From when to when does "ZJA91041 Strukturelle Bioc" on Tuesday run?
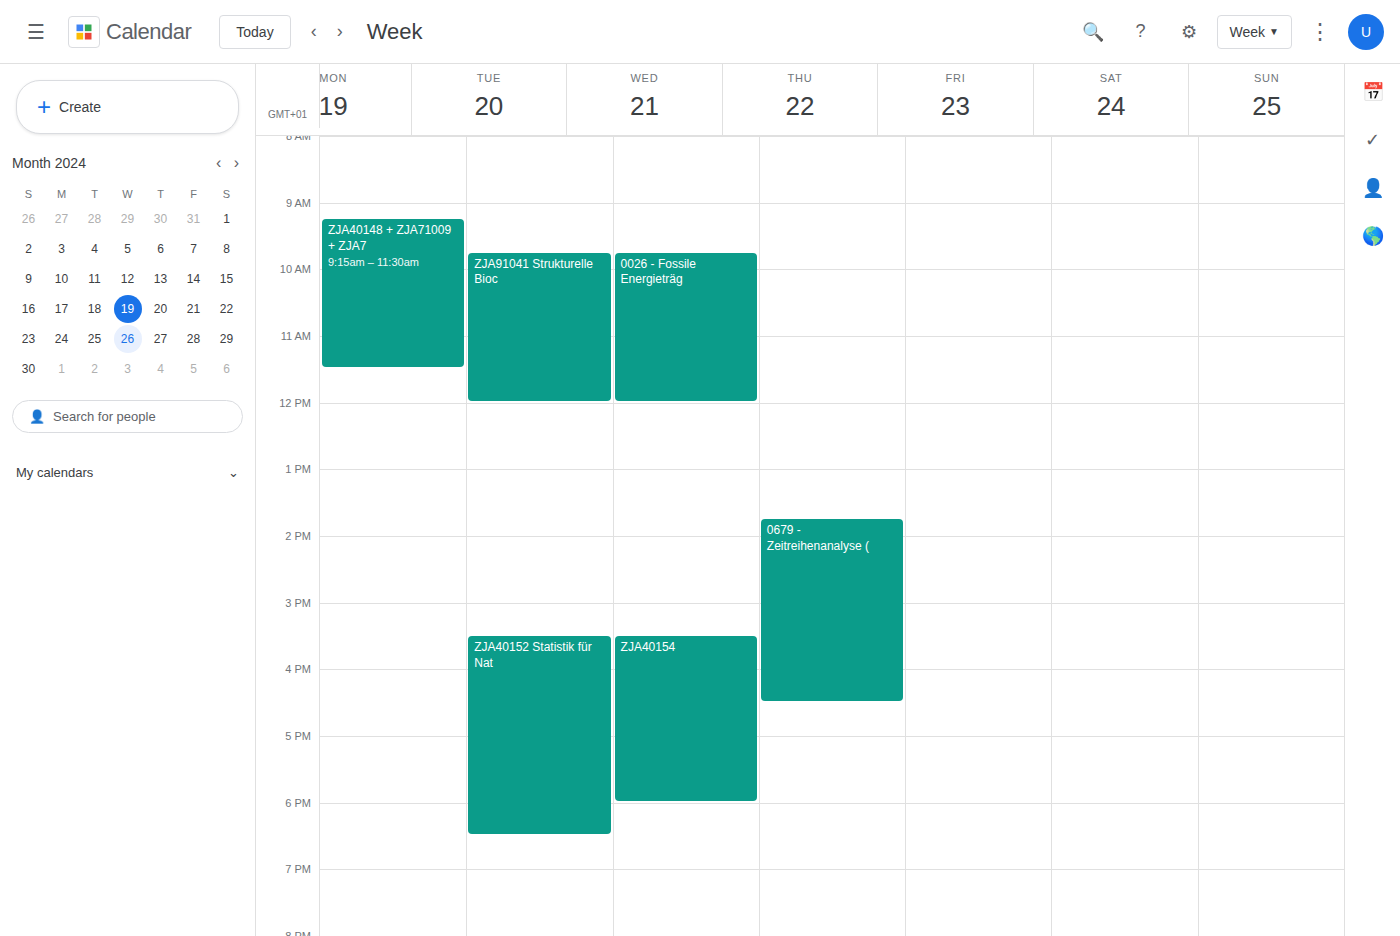
9:45 AM to 12:00 PM